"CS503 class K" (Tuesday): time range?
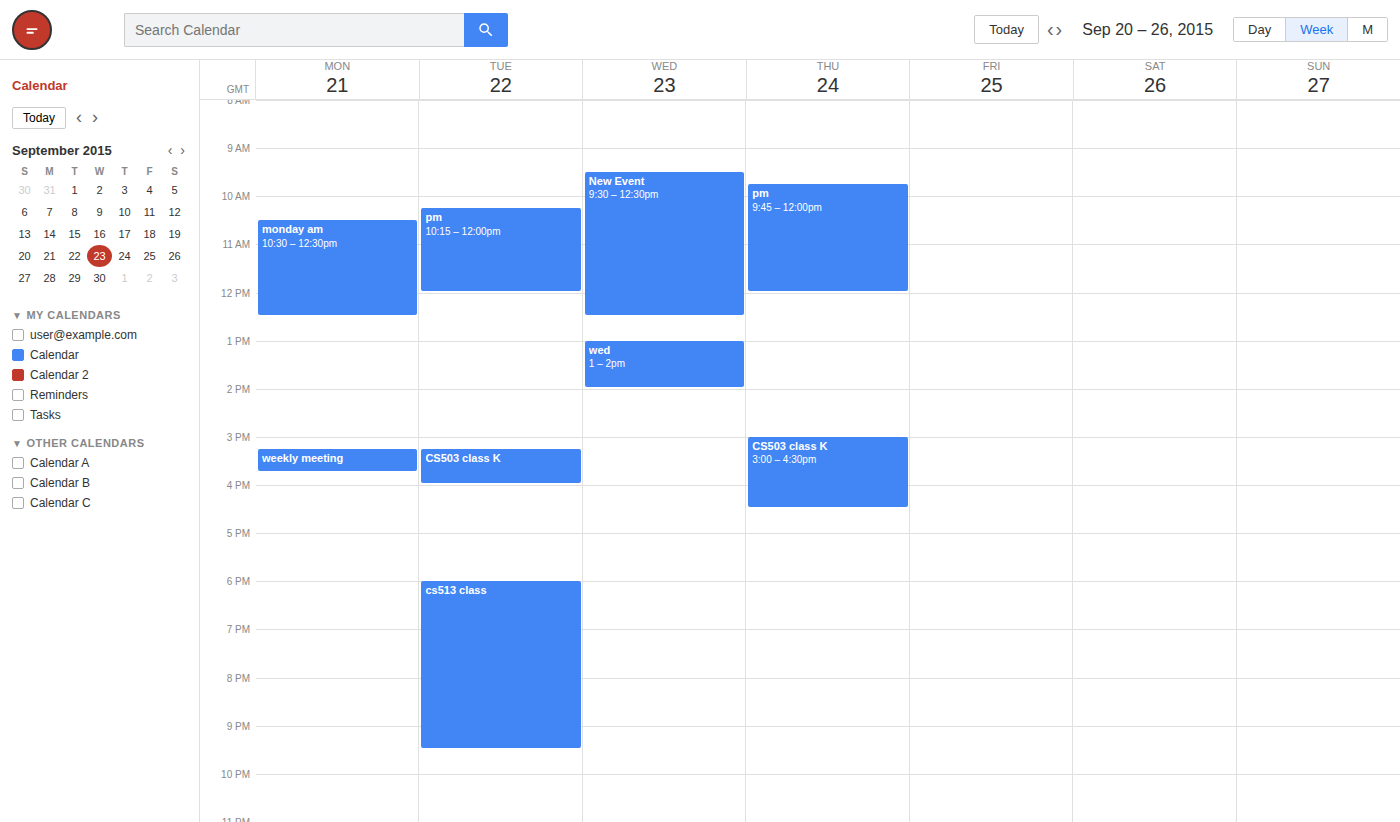
3:15 PM to 4:00 PM